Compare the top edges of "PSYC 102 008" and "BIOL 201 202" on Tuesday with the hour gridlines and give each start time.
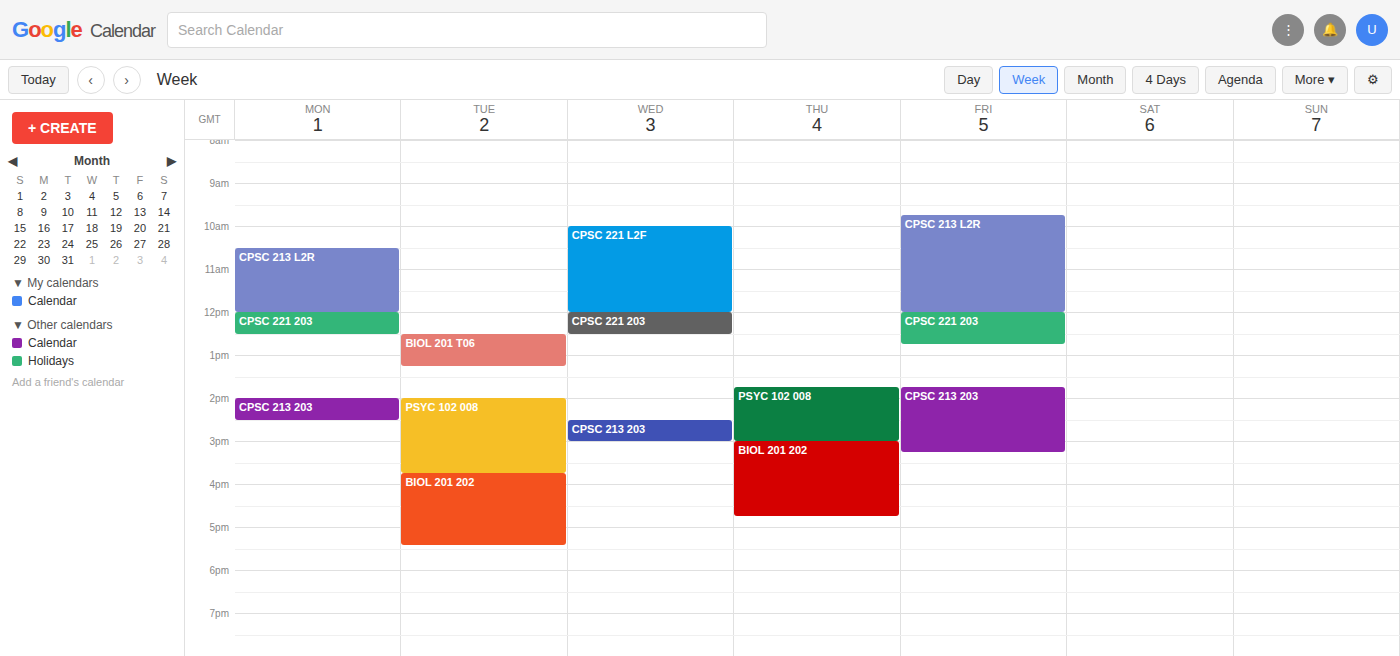
"PSYC 102 008": 2:00 PM, exactly on the 2 PM line. "BIOL 201 202": 3:45 PM, neither: three quarters of the way from the 3 PM line to the 4 PM line.